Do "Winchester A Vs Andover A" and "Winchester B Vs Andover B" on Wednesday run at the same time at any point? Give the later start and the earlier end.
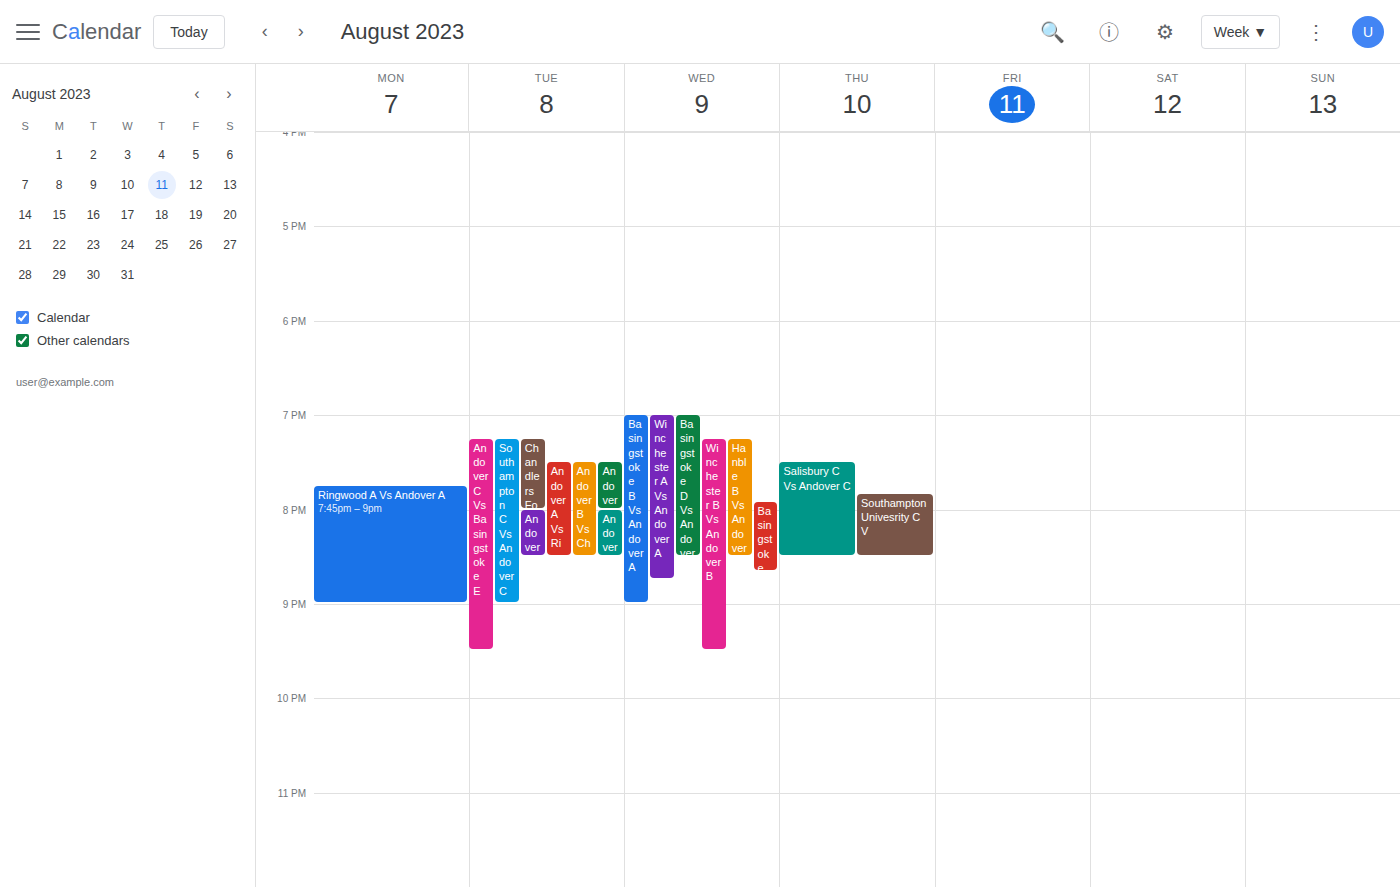
"Winchester B Vs Andover B" starts at 7:15 PM, before "Winchester A Vs Andover A" ends at 8:45 PM -- they overlap.